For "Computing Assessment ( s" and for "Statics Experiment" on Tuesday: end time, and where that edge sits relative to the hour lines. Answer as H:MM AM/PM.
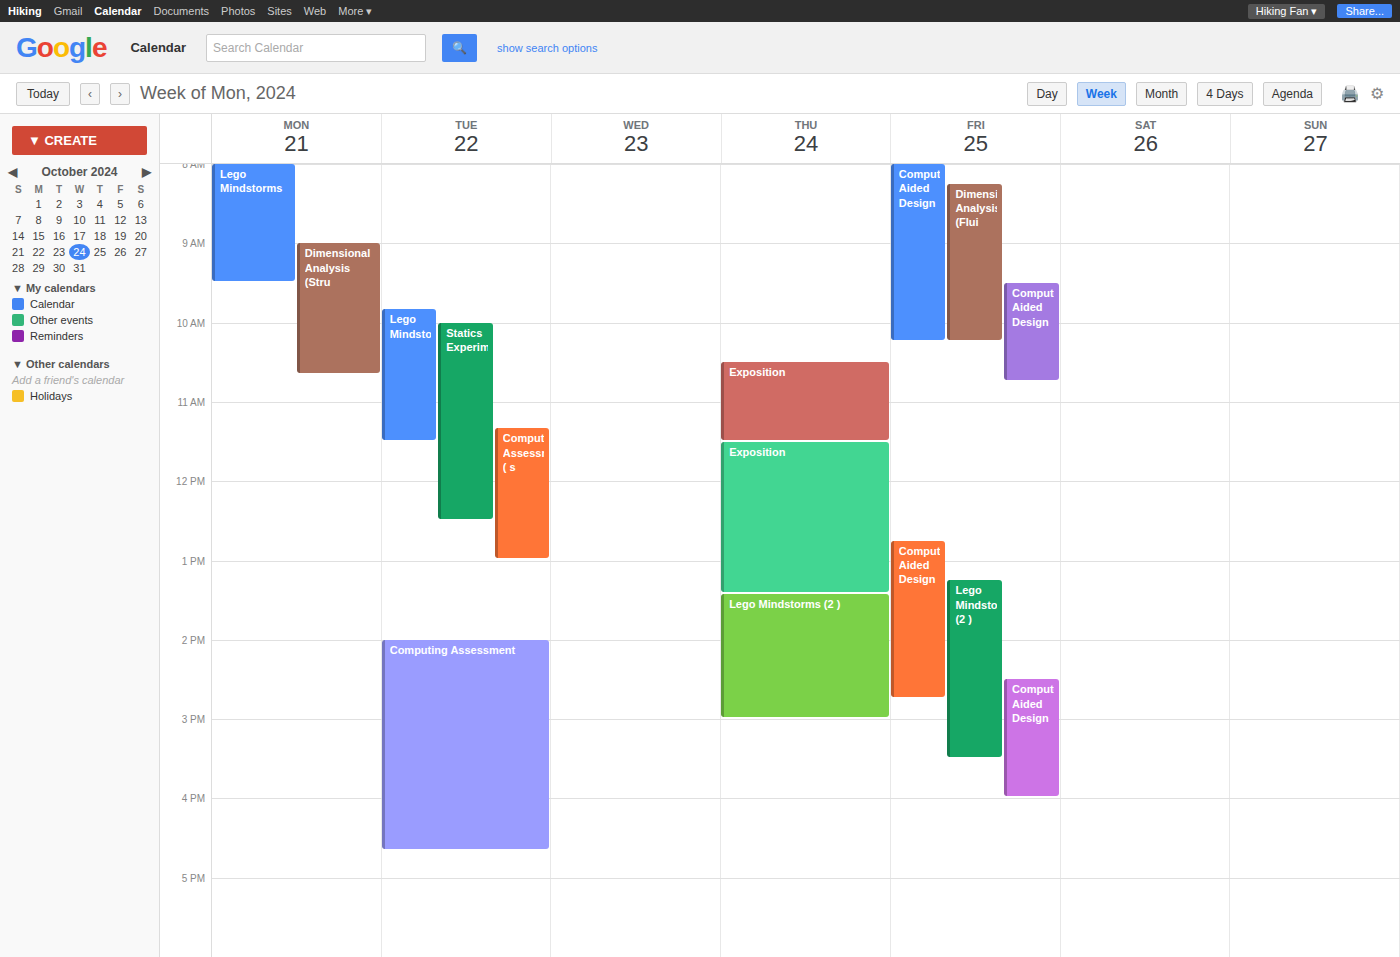
"Computing Assessment ( s": 1:00 PM, exactly on the 1 PM line. "Statics Experiment": 12:30 PM, halfway between the 12 PM and 1 PM lines.